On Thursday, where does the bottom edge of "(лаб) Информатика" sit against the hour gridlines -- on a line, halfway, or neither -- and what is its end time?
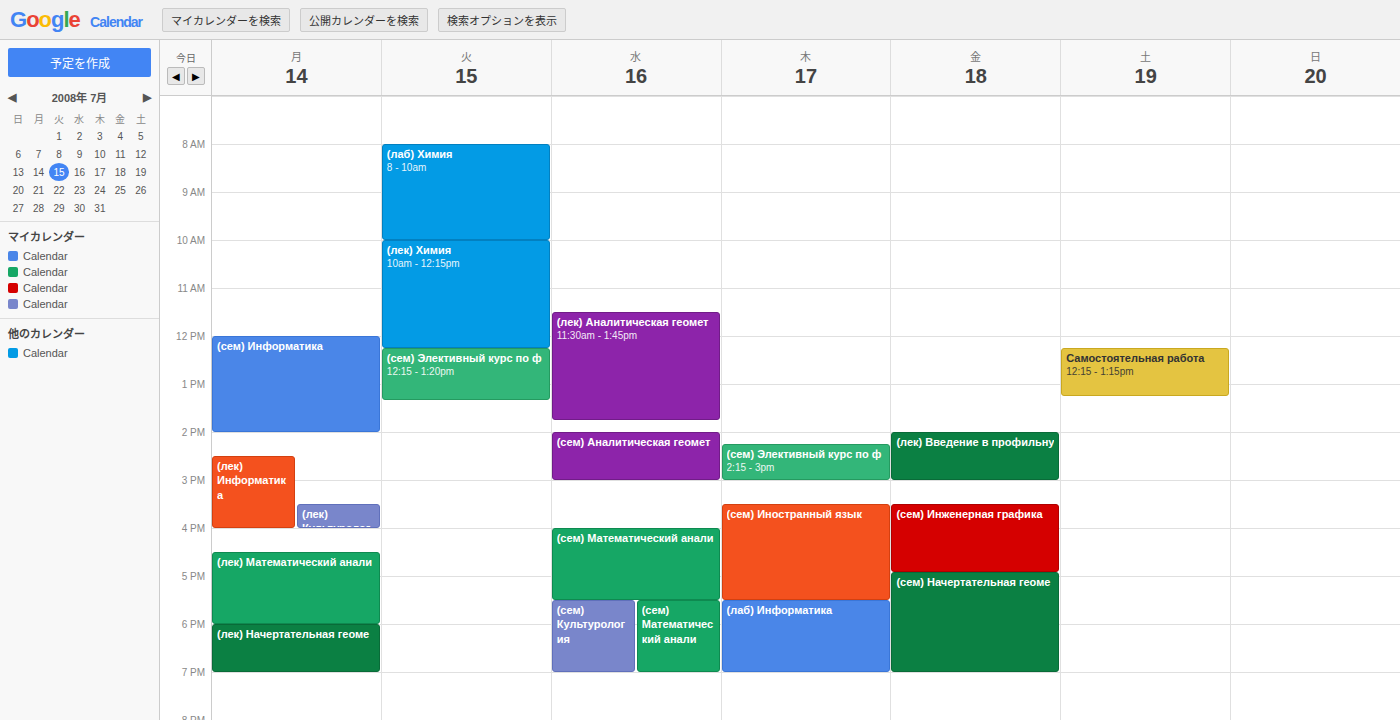
7:00 PM -- exactly on the 7 PM line.